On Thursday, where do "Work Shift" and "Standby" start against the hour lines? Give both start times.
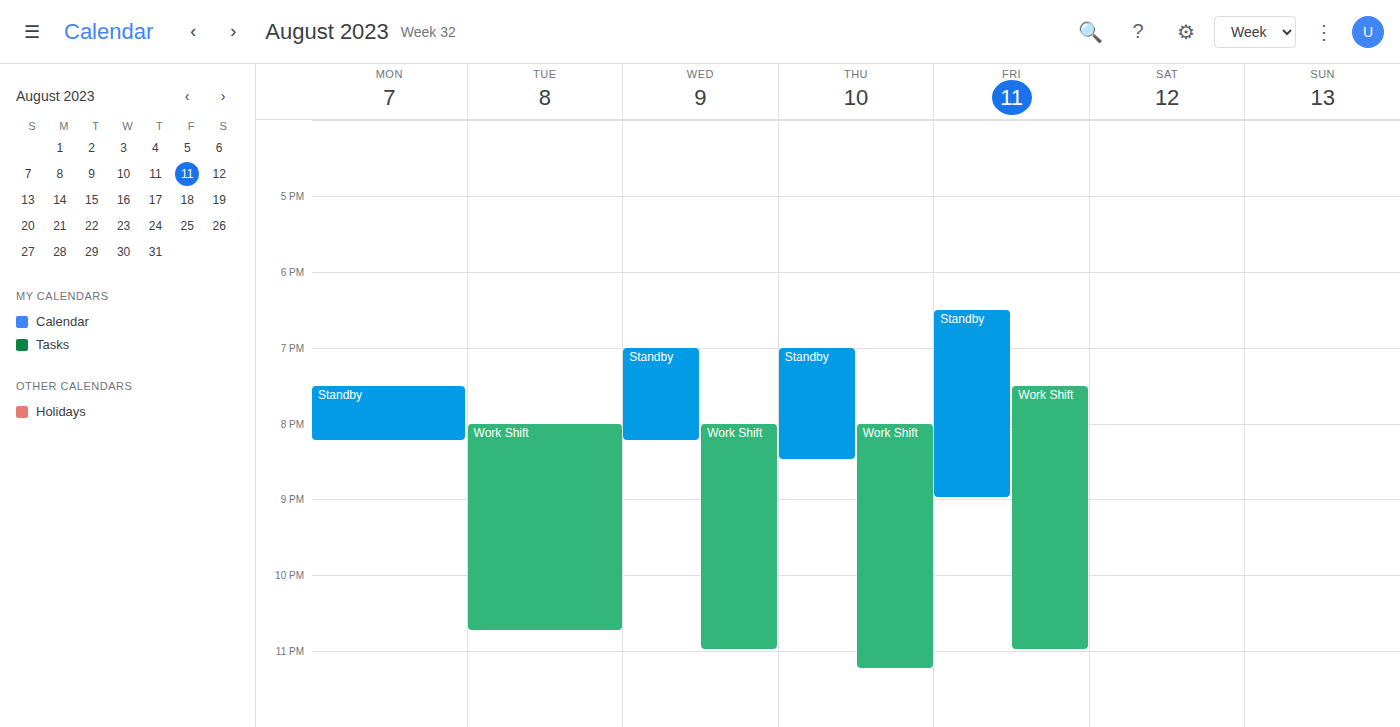
"Work Shift": 20:00, exactly on the 20:00 line. "Standby": 19:00, exactly on the 19:00 line.